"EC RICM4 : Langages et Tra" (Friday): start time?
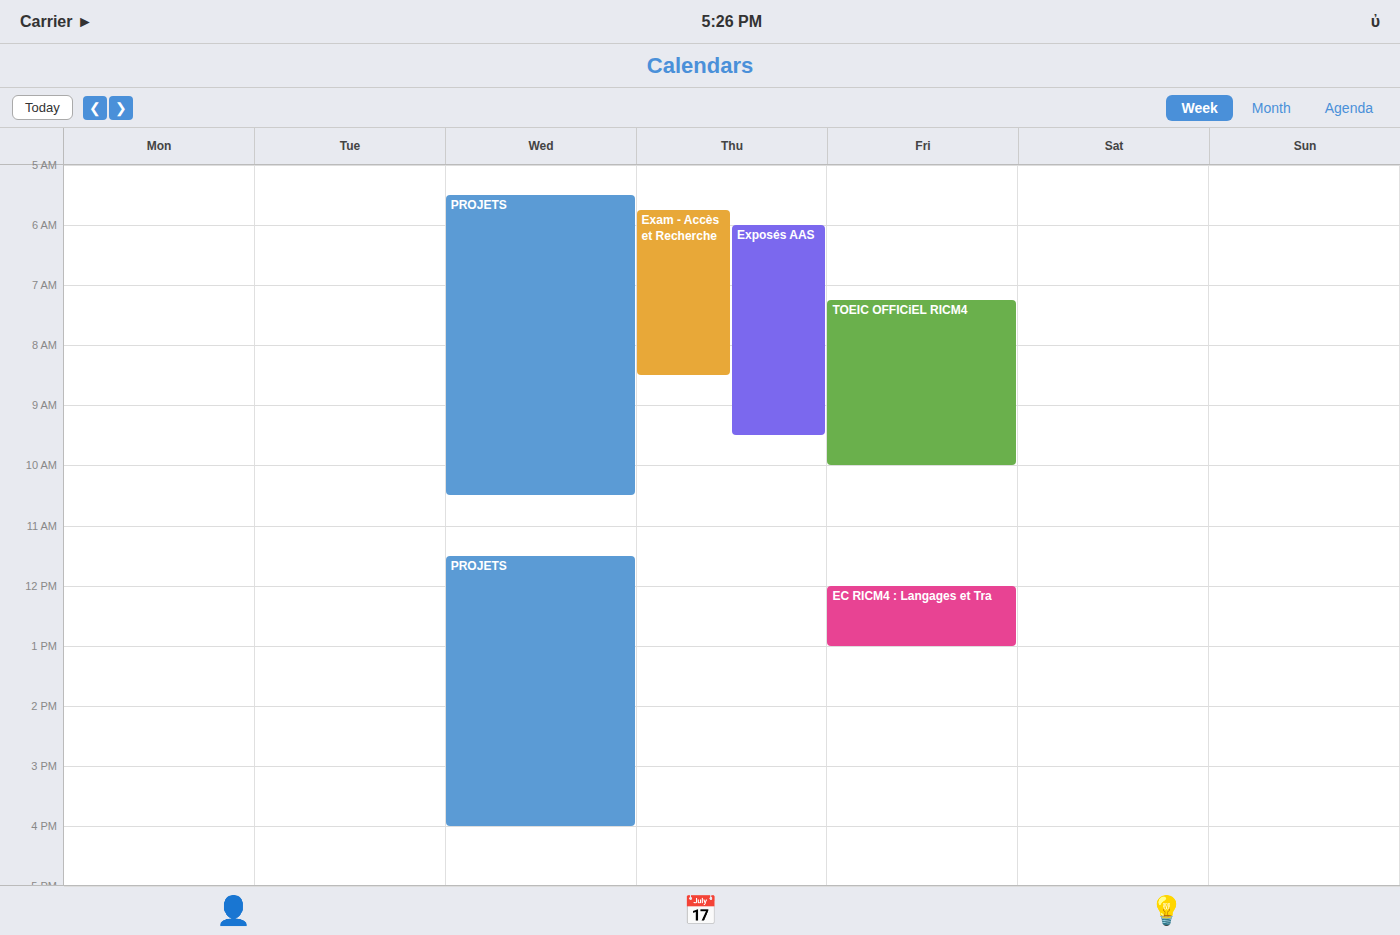
12:00 PM